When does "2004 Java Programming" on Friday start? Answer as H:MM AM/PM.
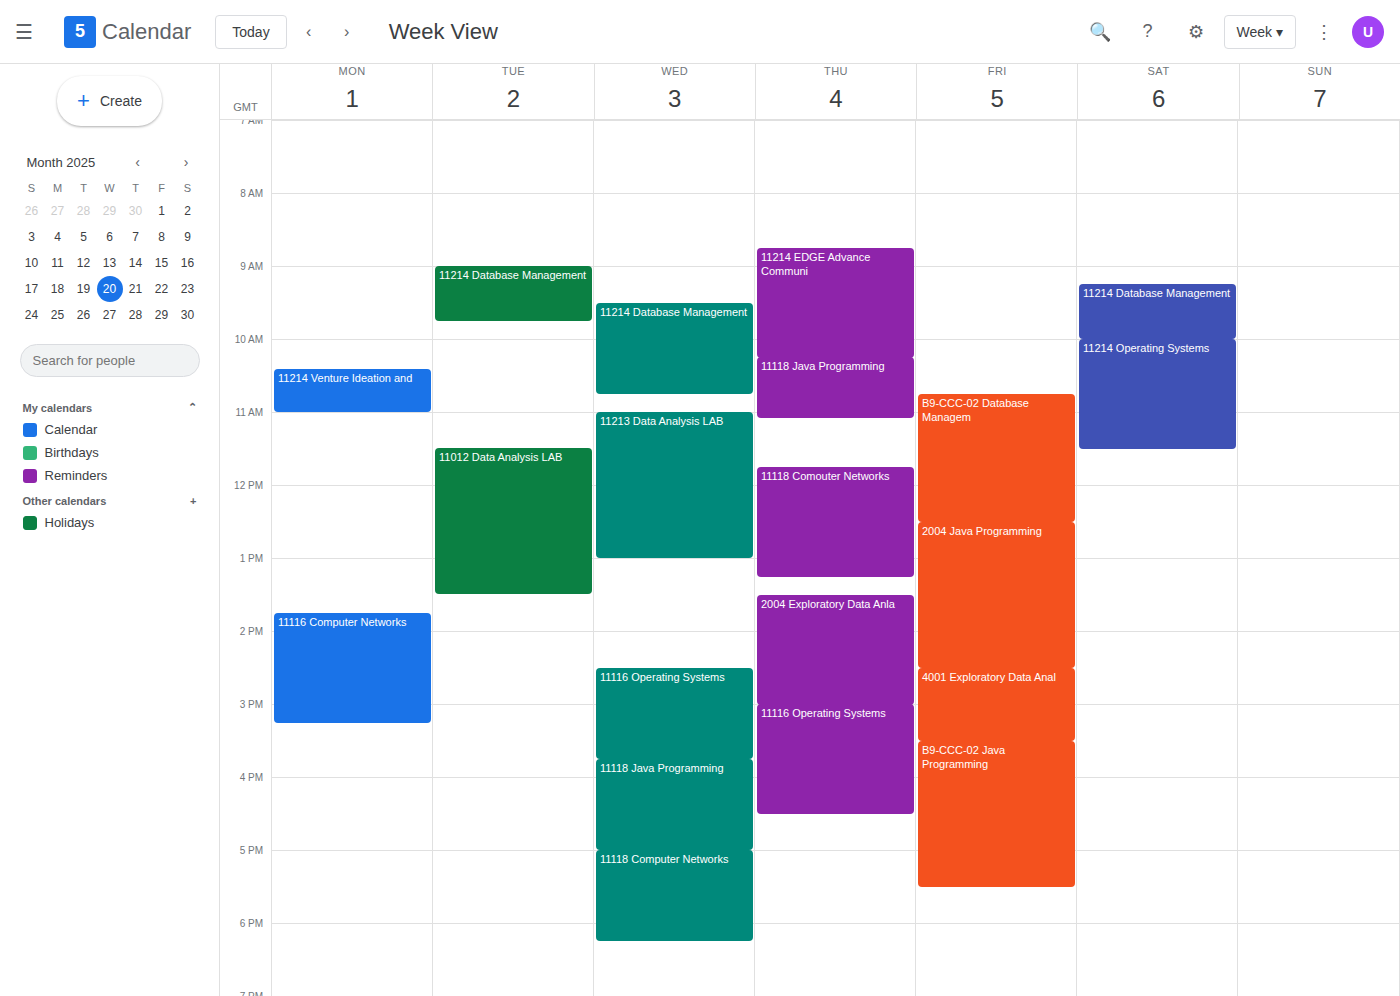
12:30 PM